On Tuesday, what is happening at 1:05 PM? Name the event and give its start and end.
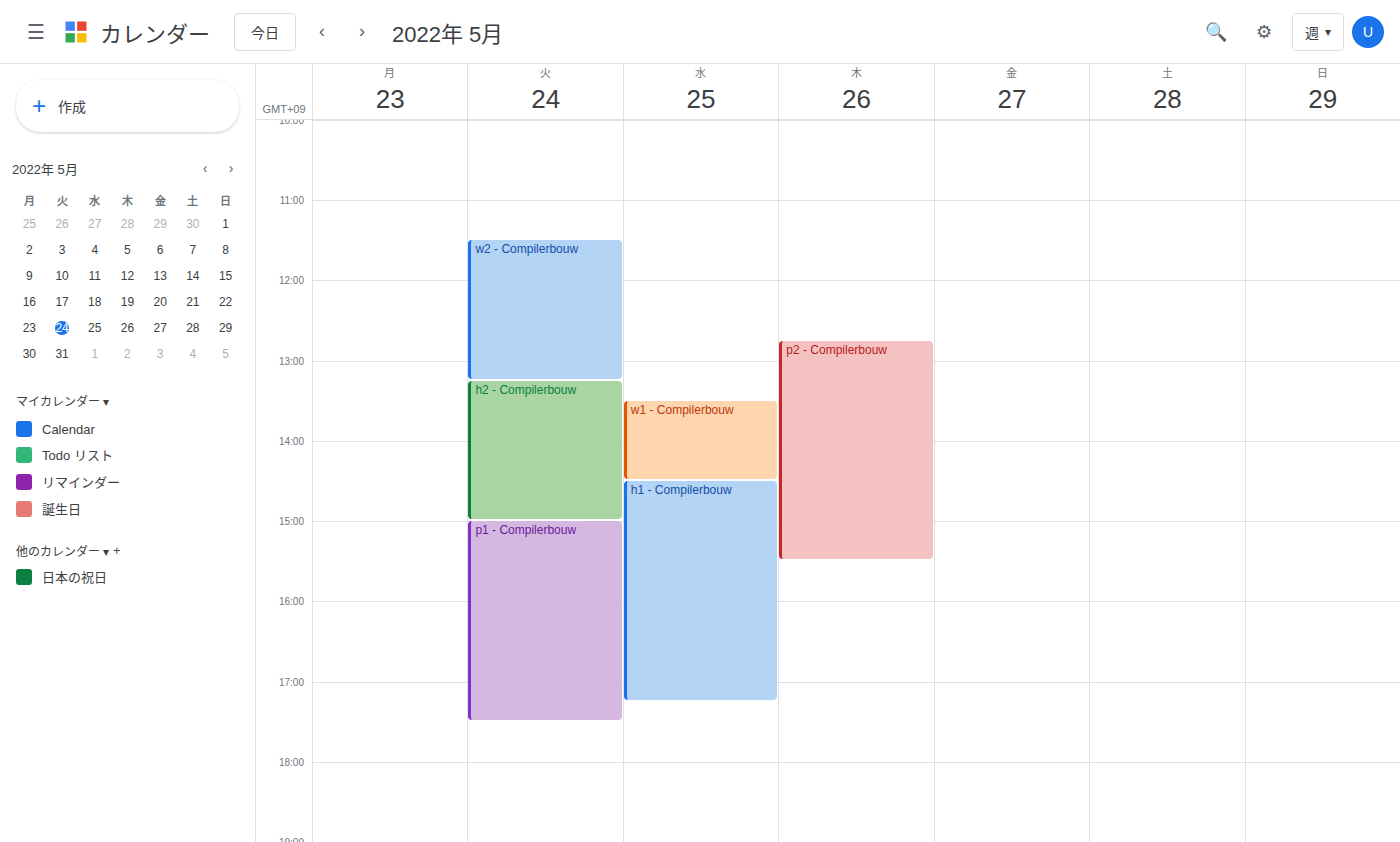
"w2 - Compilerbouw", 11:30 AM to 1:15 PM